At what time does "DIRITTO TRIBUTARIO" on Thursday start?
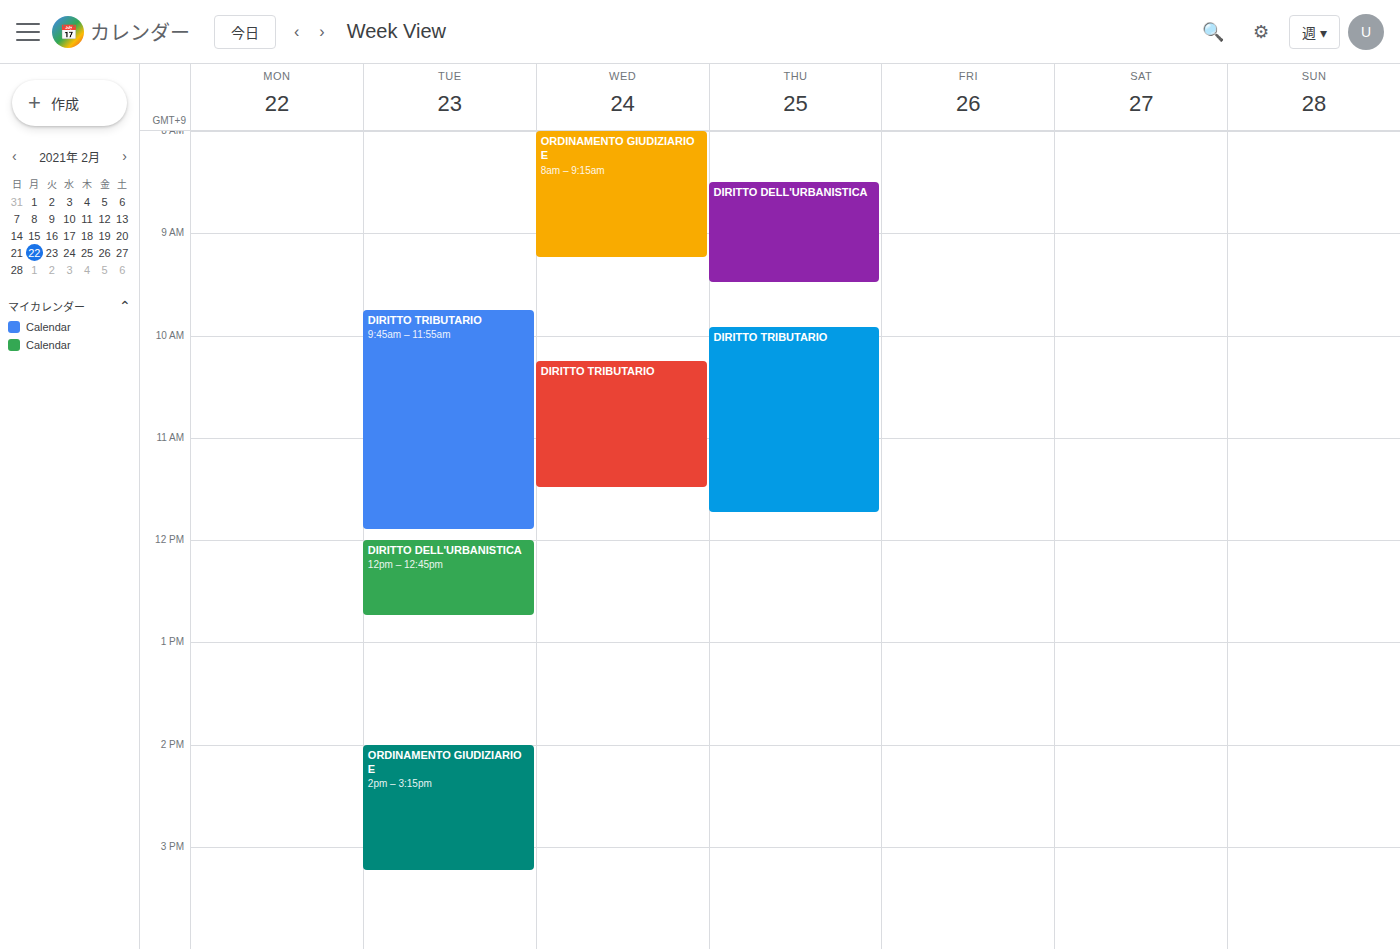
9:55 AM